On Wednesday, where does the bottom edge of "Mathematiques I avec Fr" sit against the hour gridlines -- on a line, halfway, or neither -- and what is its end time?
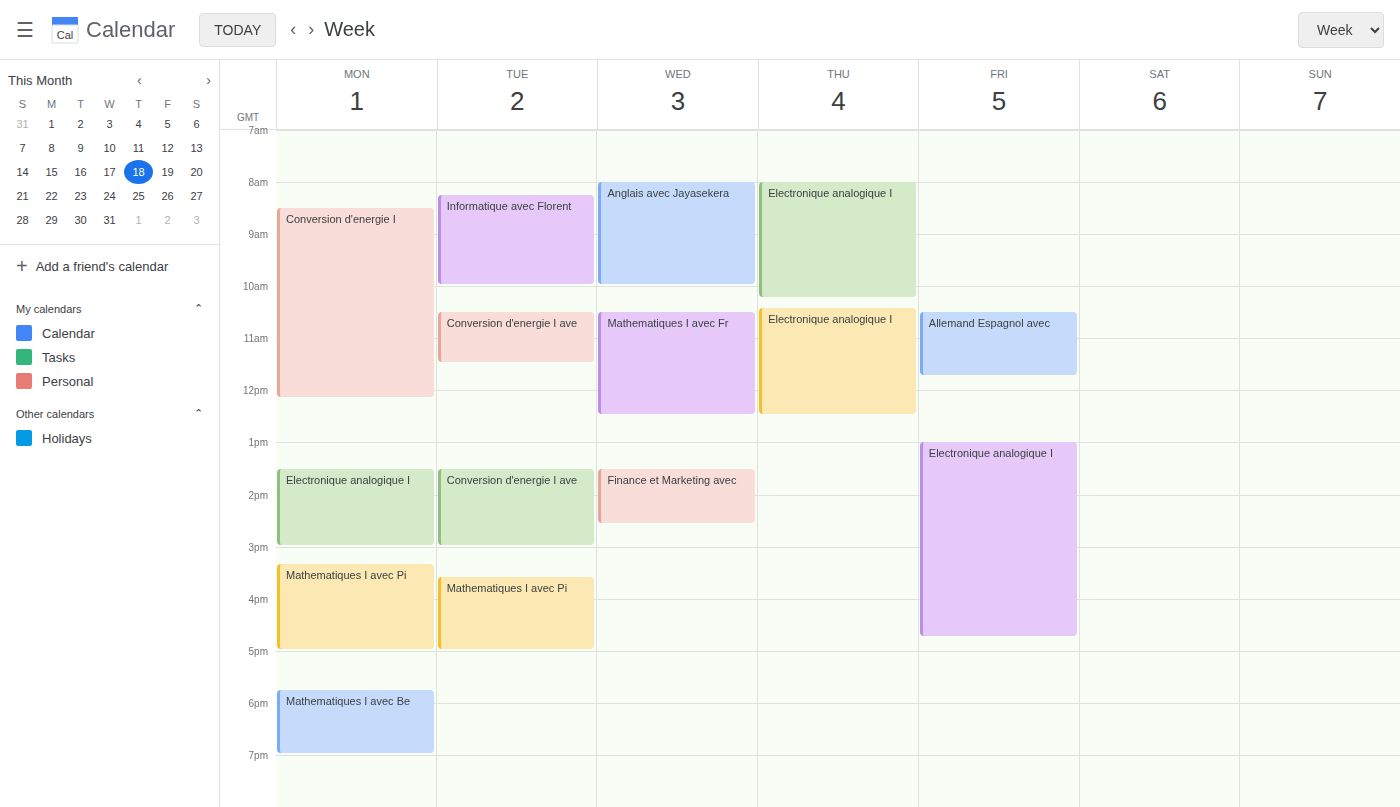
12:30 PM -- halfway between the 12 PM and 1 PM lines.